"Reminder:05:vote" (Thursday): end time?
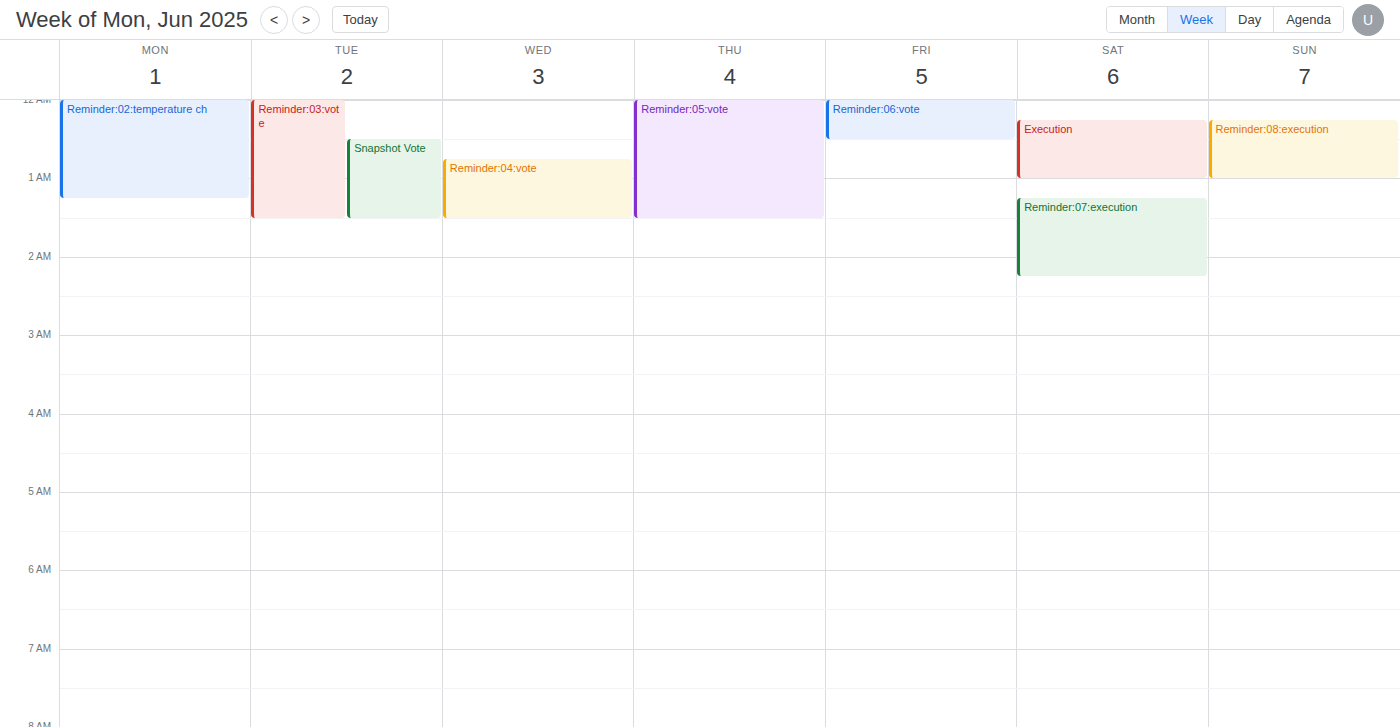
01:30